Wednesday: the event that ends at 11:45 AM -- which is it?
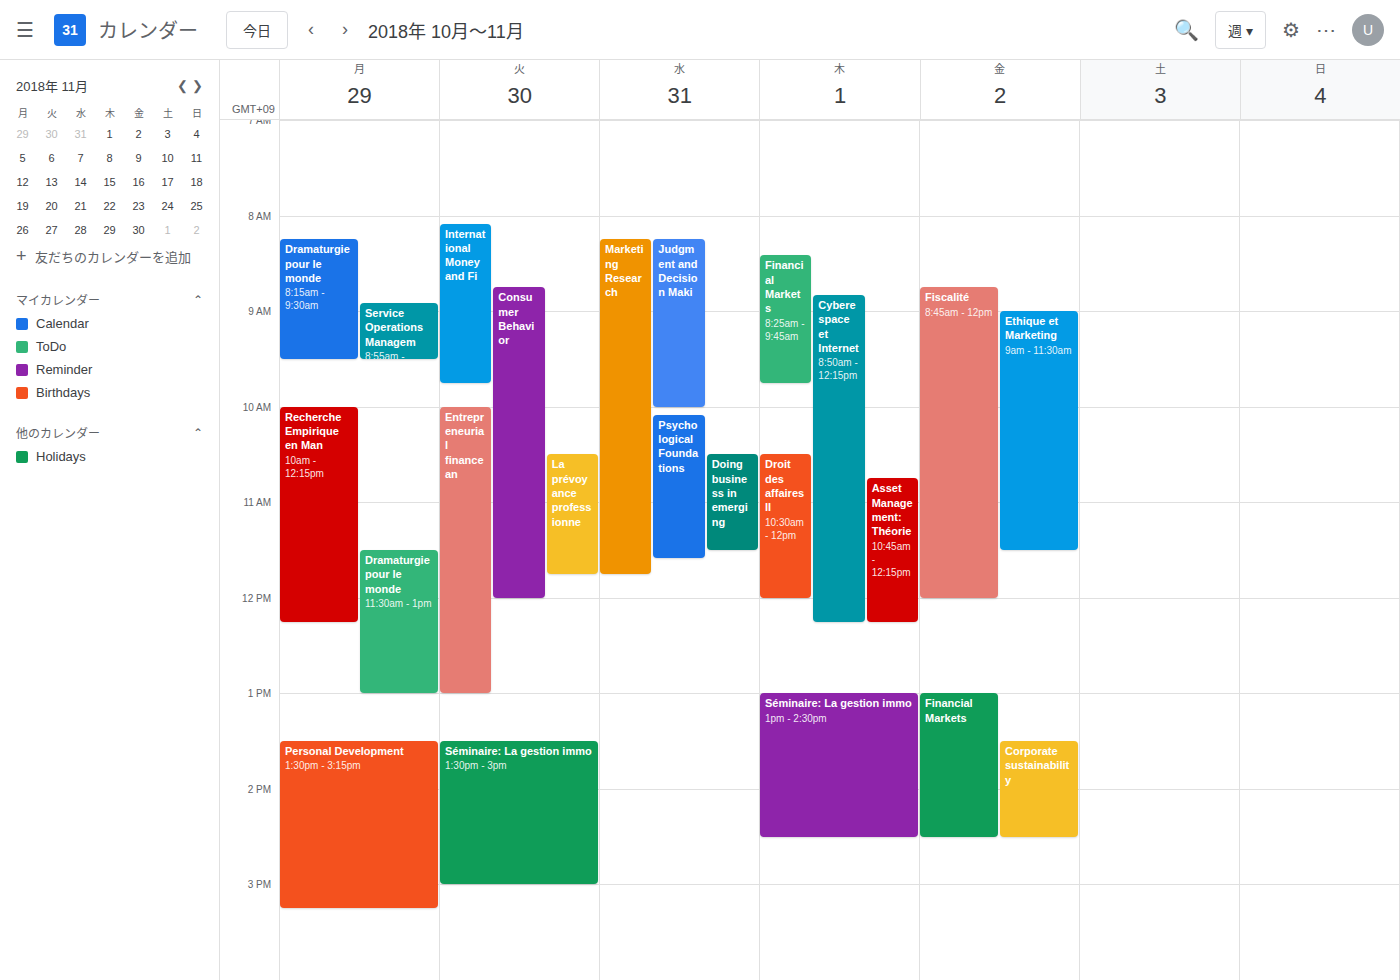
"Marketing Research"